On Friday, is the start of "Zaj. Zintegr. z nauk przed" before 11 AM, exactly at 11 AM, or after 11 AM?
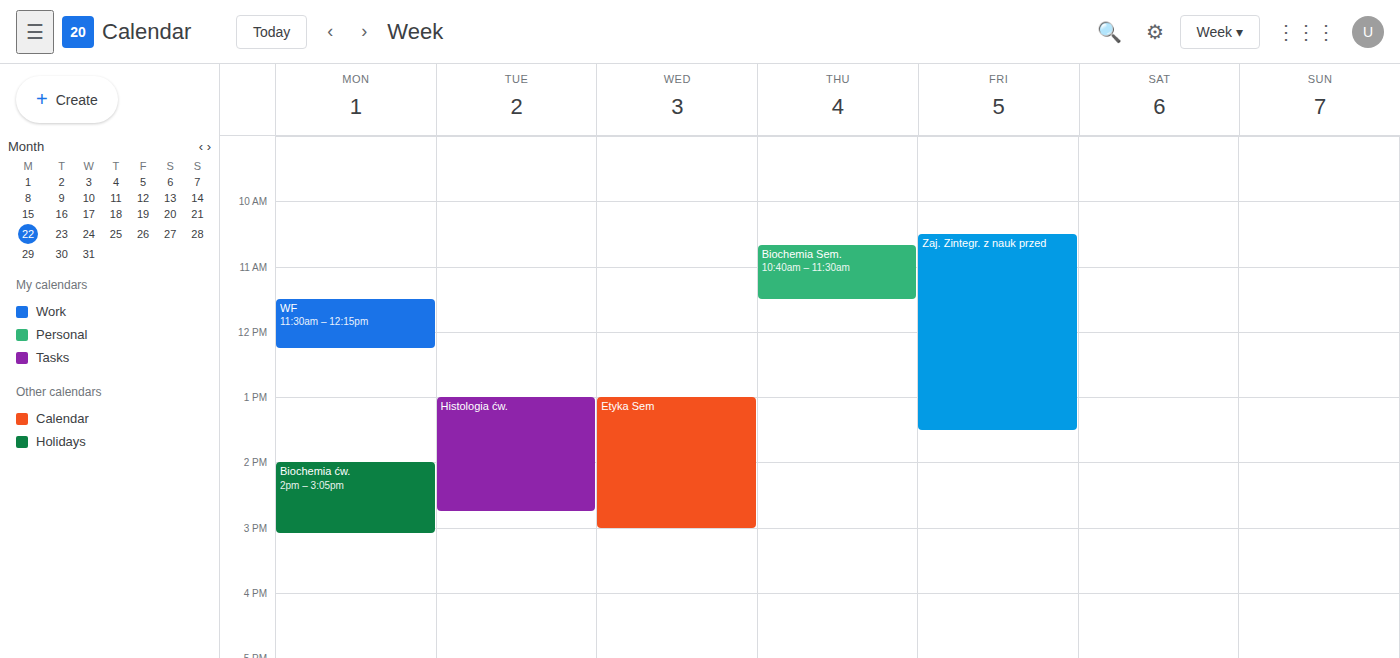
10:30 AM -- before 11 AM, 30 minutes above the 11 AM line.